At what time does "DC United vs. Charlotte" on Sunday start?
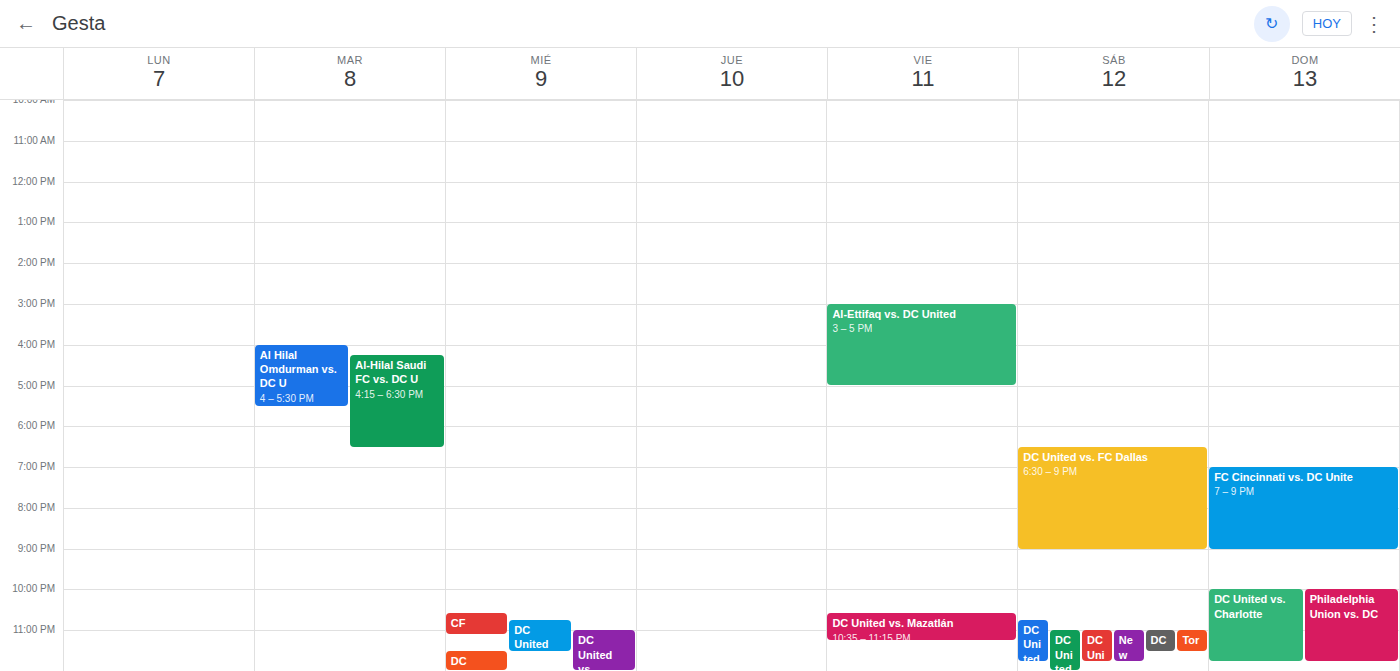
10:00 PM